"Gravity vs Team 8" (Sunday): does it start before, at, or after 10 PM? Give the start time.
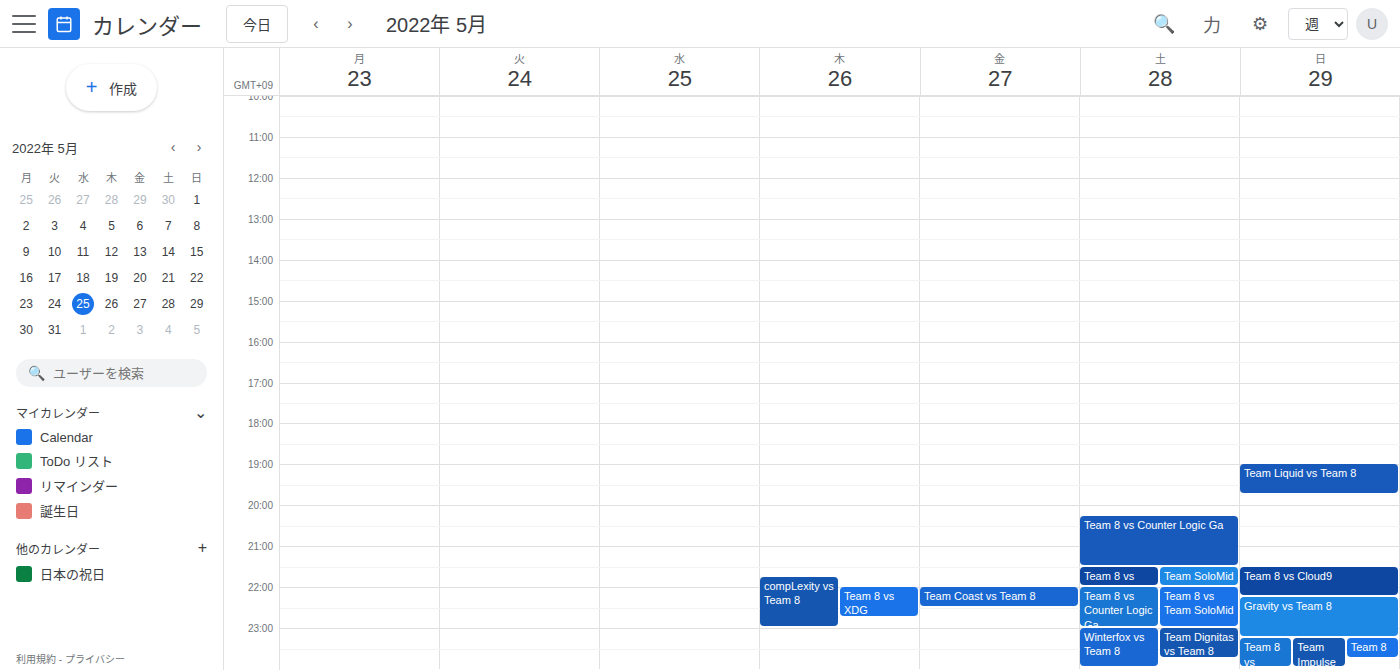
10:15 PM -- after 10 PM, 15 minutes below the 10 PM line.